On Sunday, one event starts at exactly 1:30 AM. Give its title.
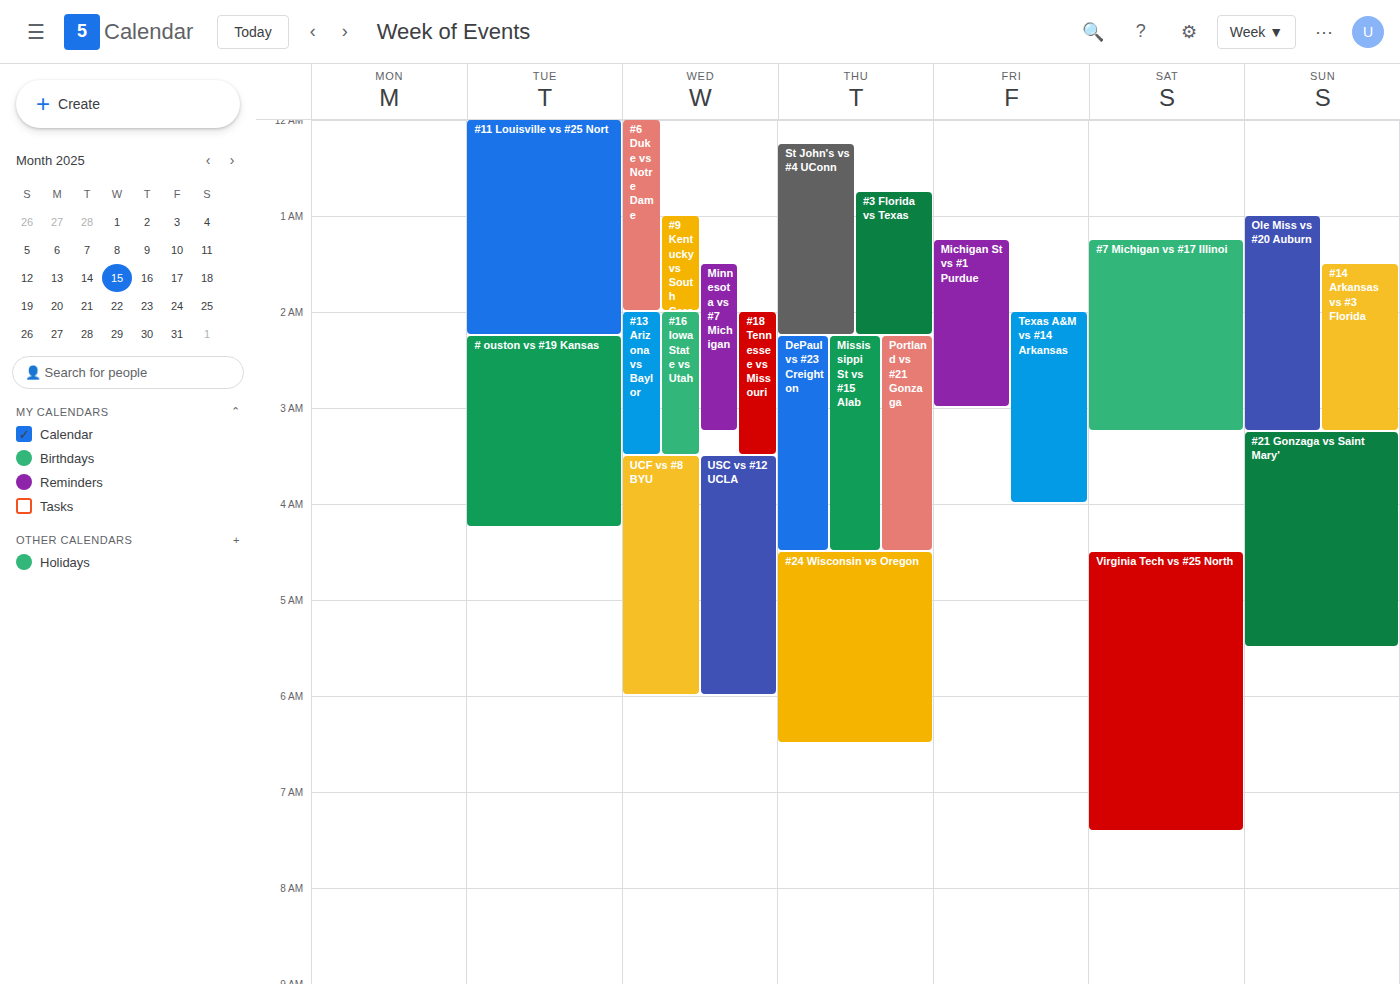
"#14 Arkansas vs #3 Florida"